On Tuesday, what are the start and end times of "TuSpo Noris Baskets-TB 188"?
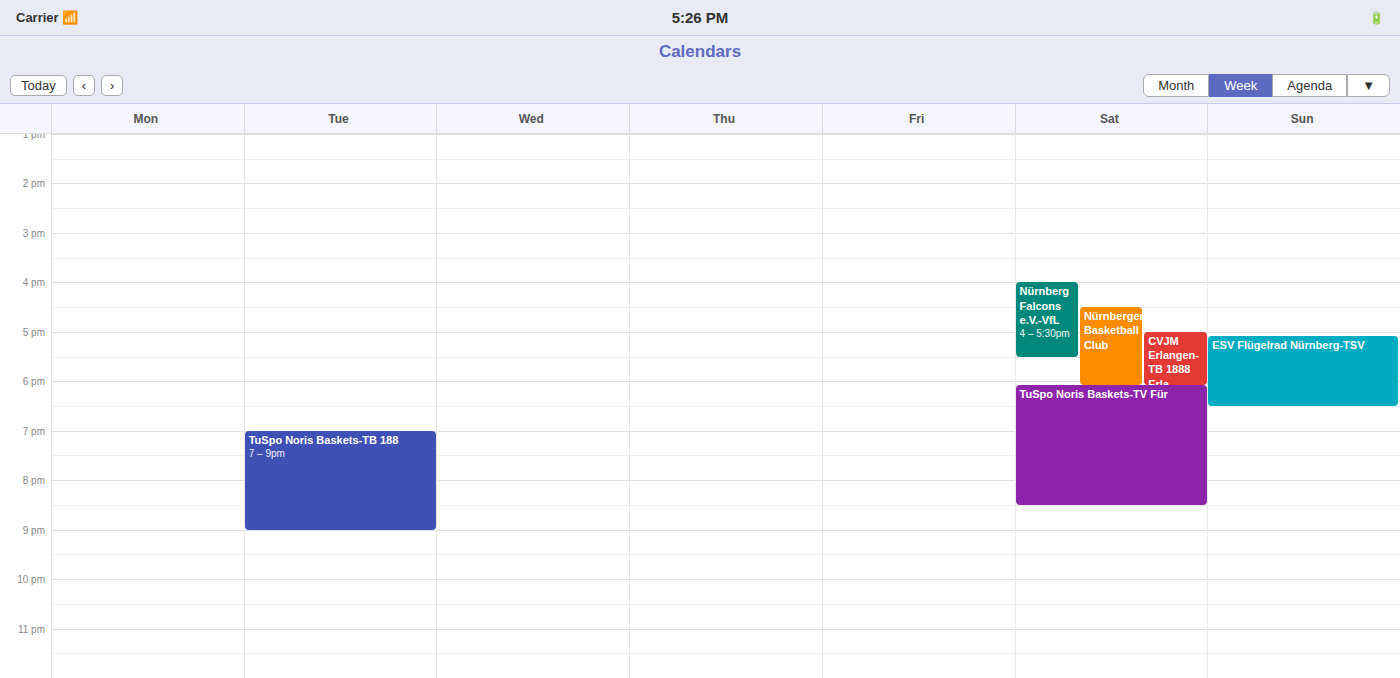
19:00 to 21:00